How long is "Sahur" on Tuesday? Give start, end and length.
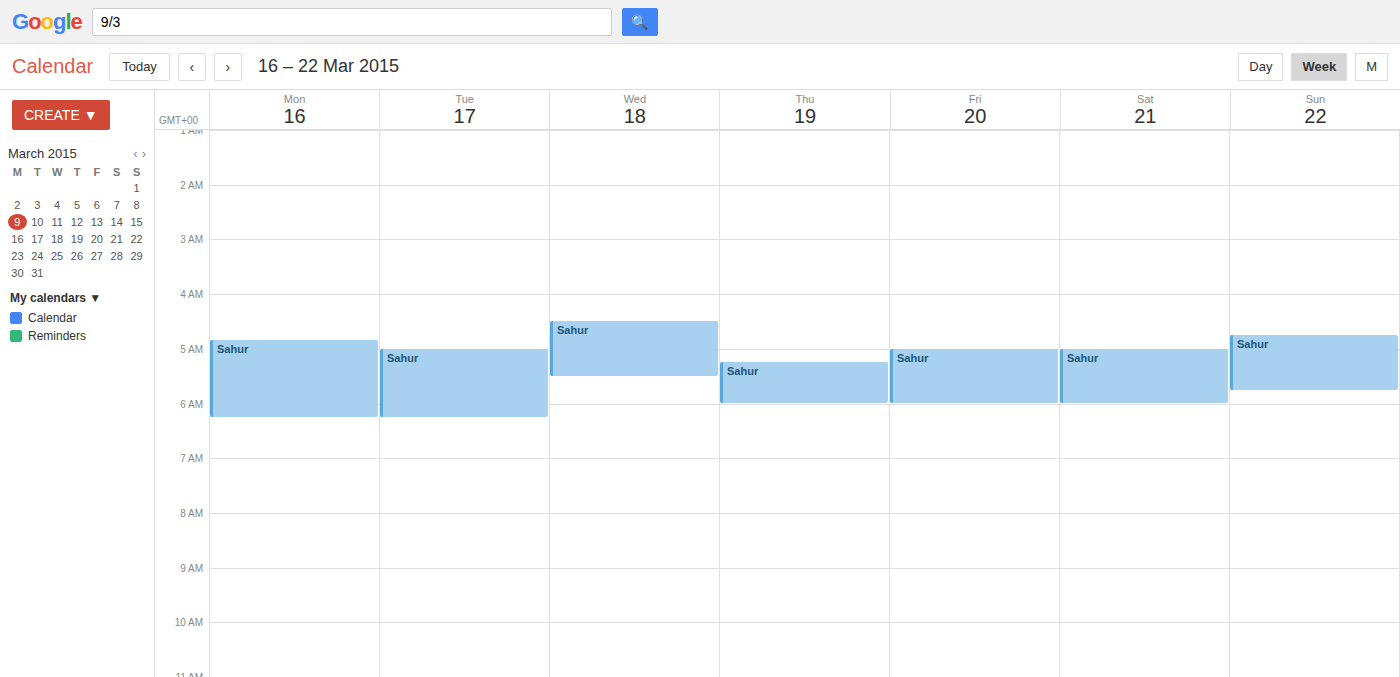
5:00 AM to 6:15 AM, 1 hour 15 minutes